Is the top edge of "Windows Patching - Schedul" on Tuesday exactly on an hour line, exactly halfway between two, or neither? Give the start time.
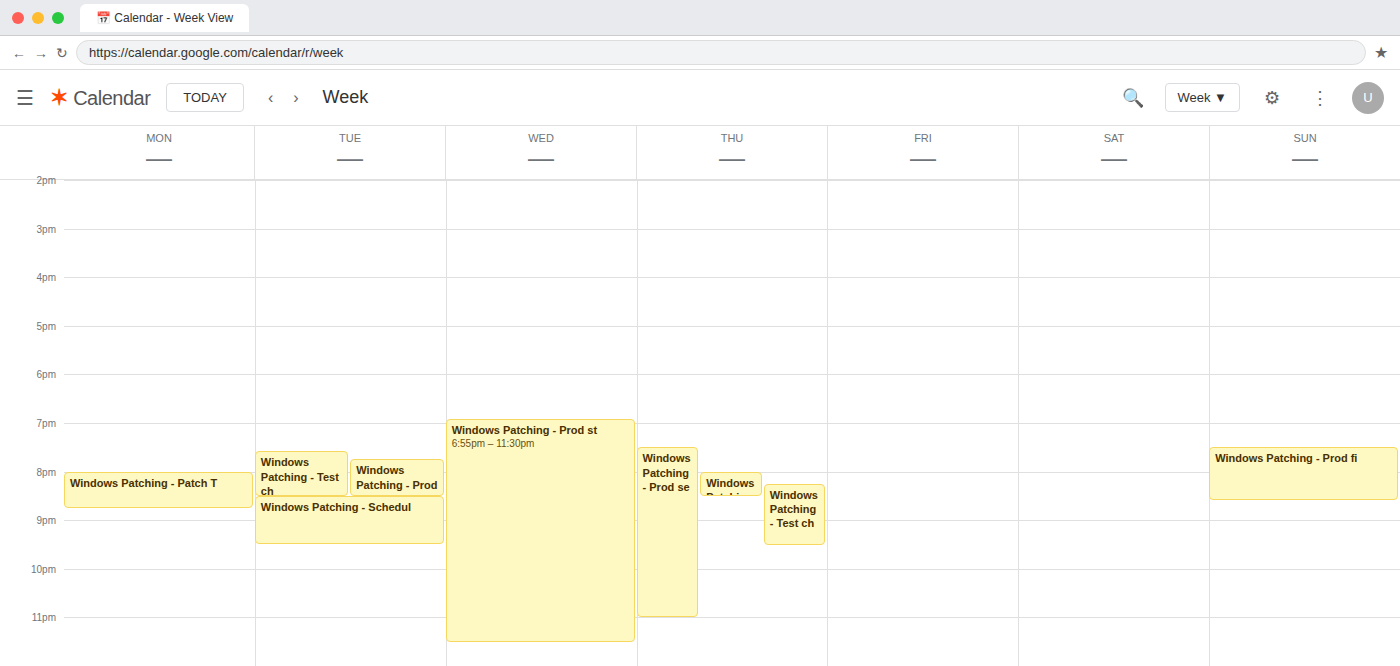
8:30 PM -- halfway between the 8 PM and 9 PM lines.